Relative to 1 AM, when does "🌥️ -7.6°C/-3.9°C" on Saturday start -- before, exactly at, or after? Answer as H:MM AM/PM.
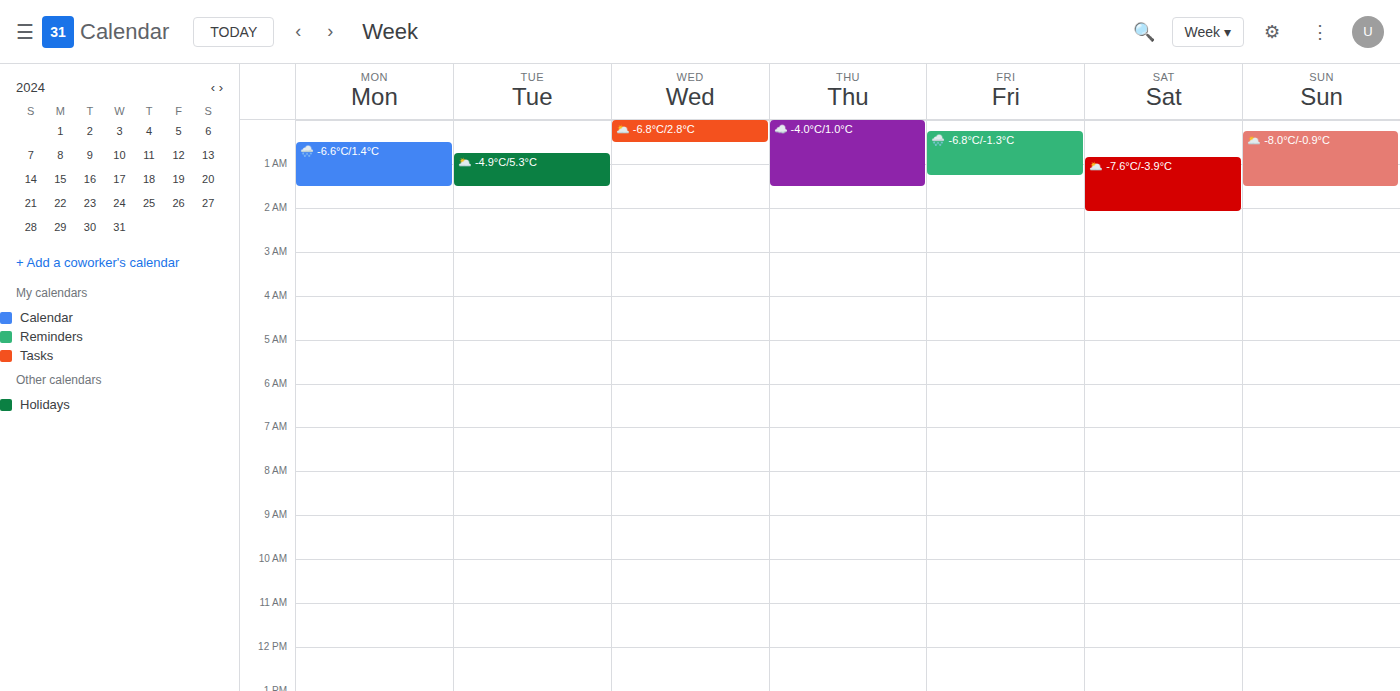
12:50 AM -- before 1 AM, 10 minutes above the 1 AM line.